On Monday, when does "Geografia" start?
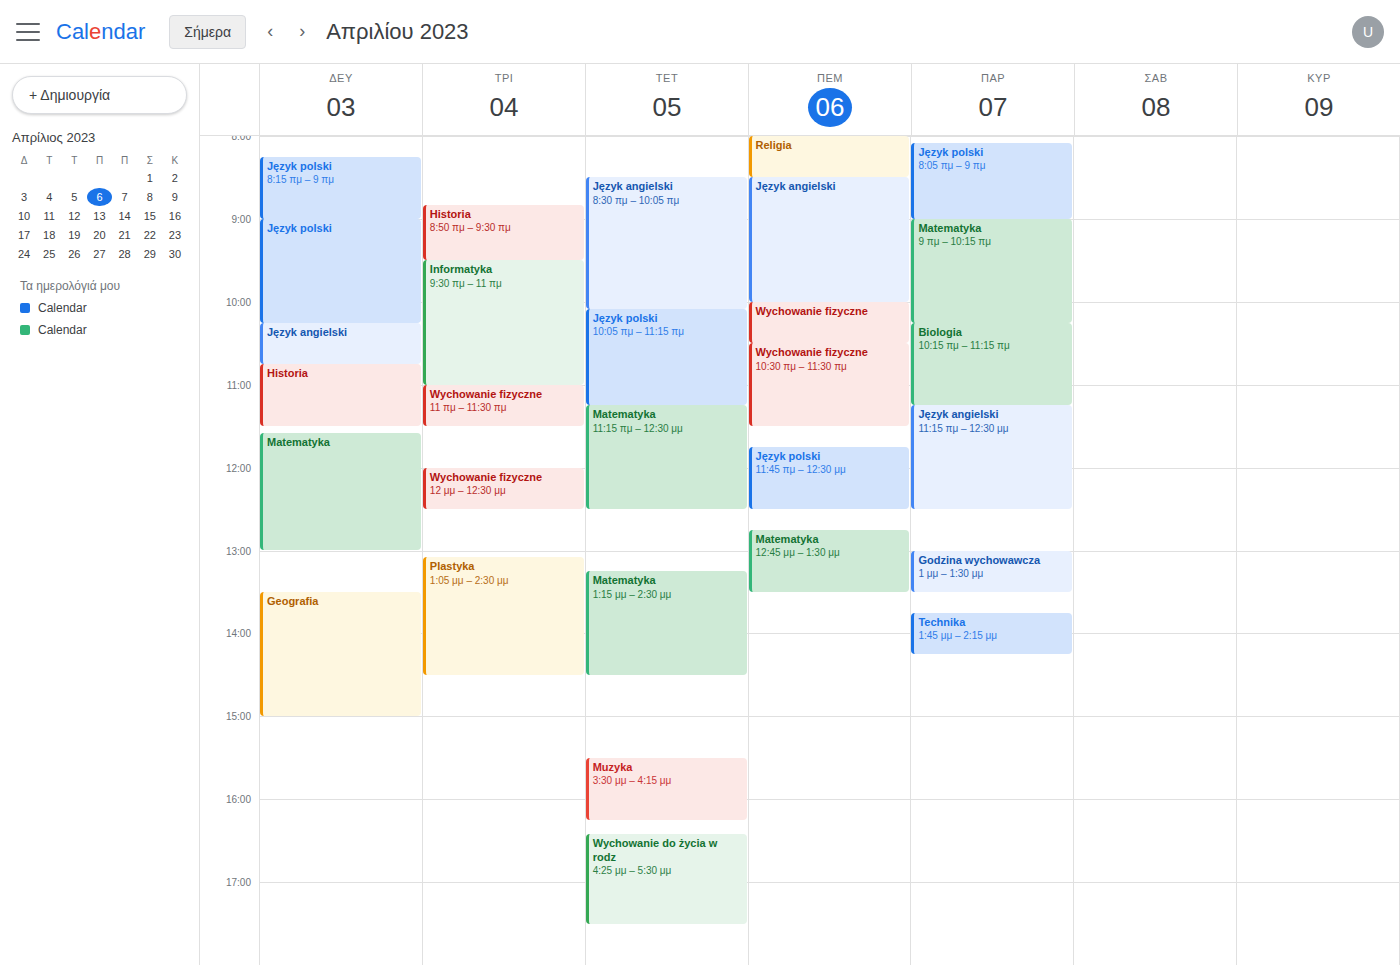
1:30 PM